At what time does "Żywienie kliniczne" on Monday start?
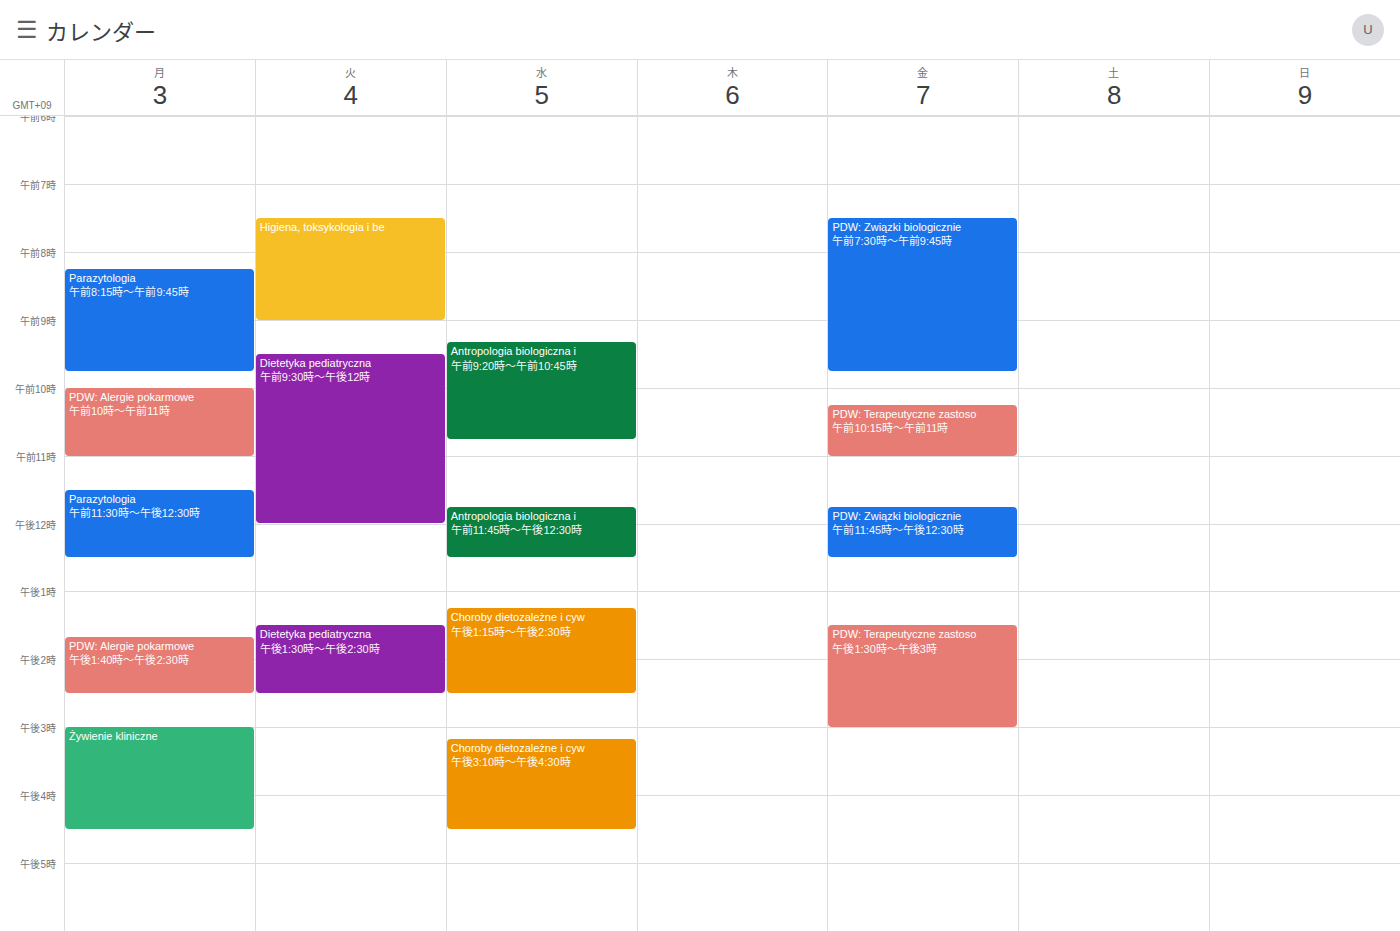
15:00